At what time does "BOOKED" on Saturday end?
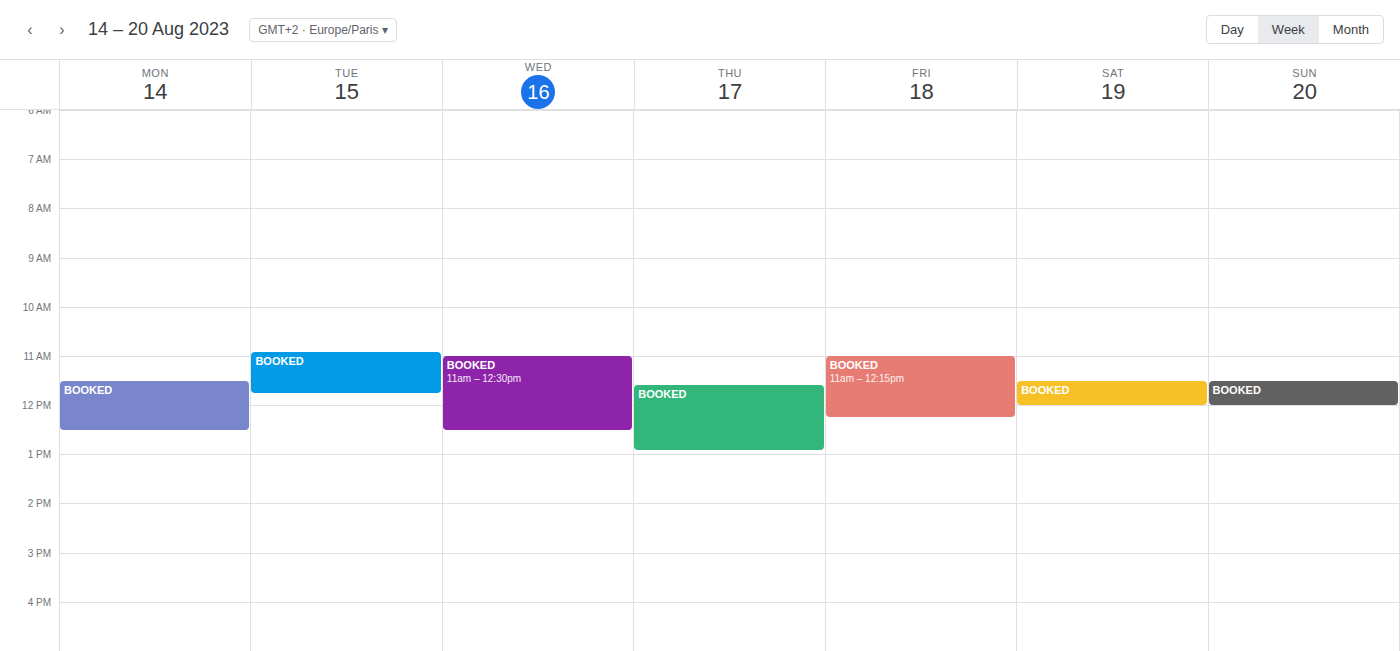
12:00 PM